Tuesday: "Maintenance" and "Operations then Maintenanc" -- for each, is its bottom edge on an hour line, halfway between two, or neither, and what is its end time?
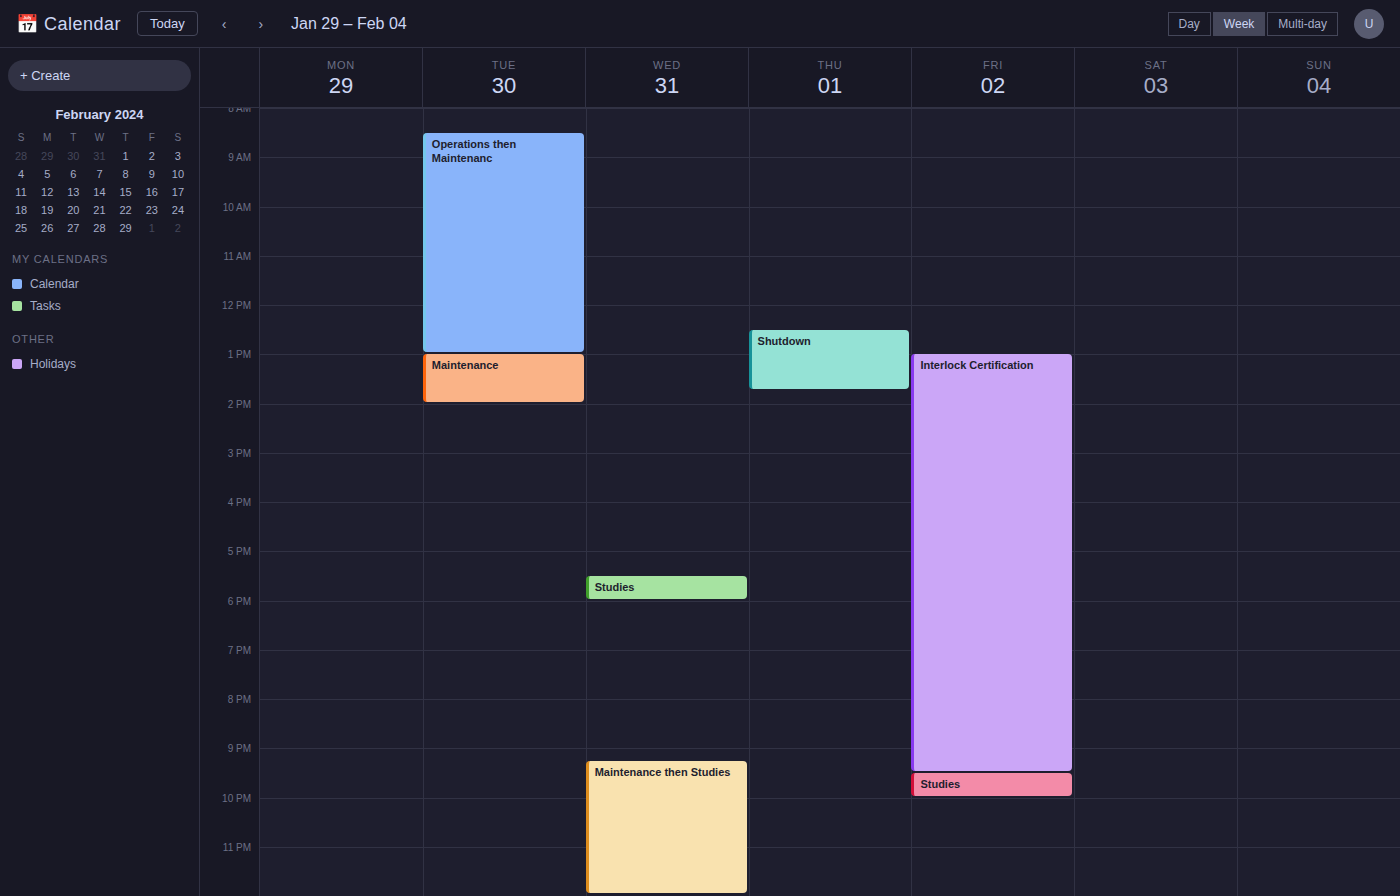
"Maintenance": 2:00 PM, exactly on the 2 PM line. "Operations then Maintenanc": 1:00 PM, exactly on the 1 PM line.